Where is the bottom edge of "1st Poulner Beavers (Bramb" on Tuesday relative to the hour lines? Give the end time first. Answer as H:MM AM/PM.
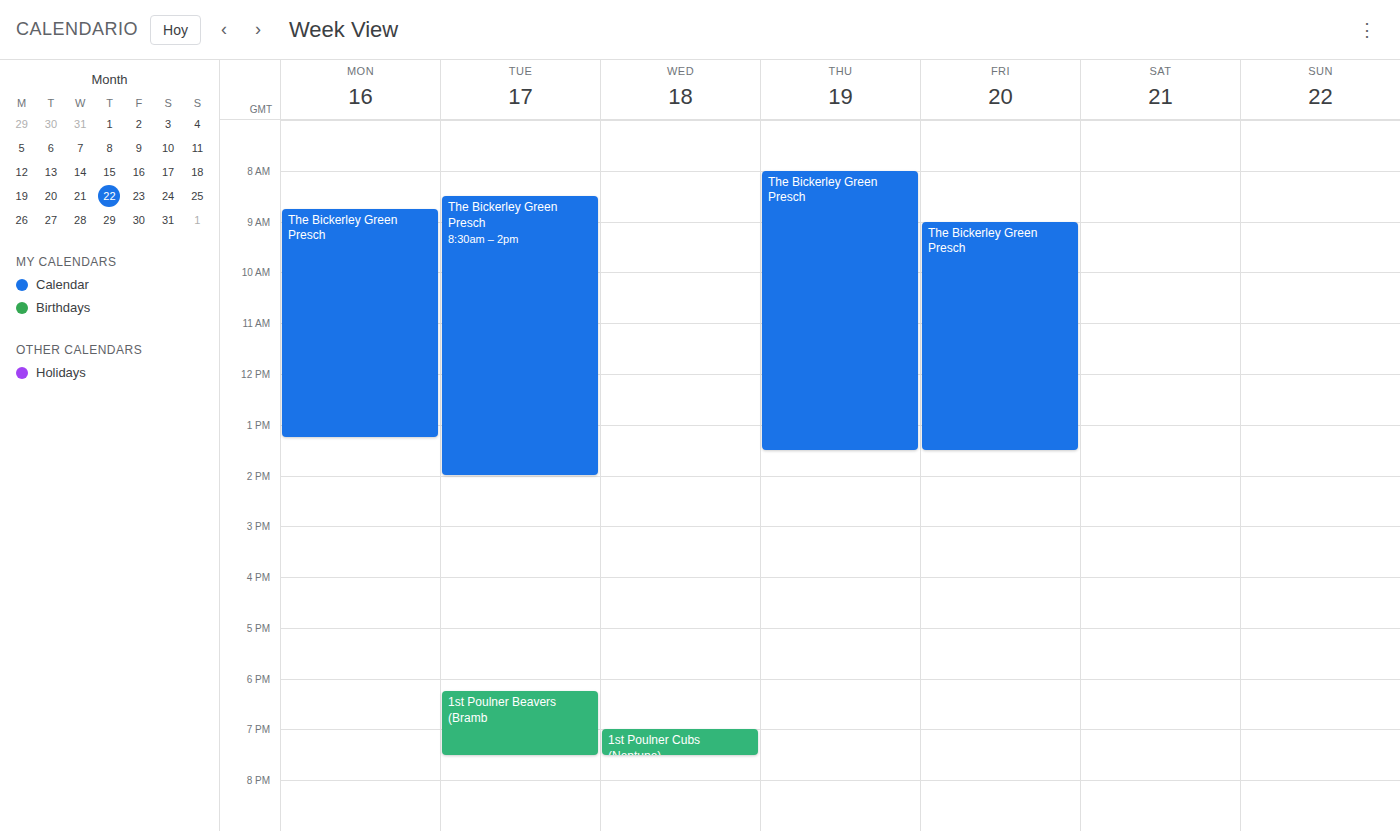
7:30 PM -- halfway between the 7 PM and 8 PM lines.